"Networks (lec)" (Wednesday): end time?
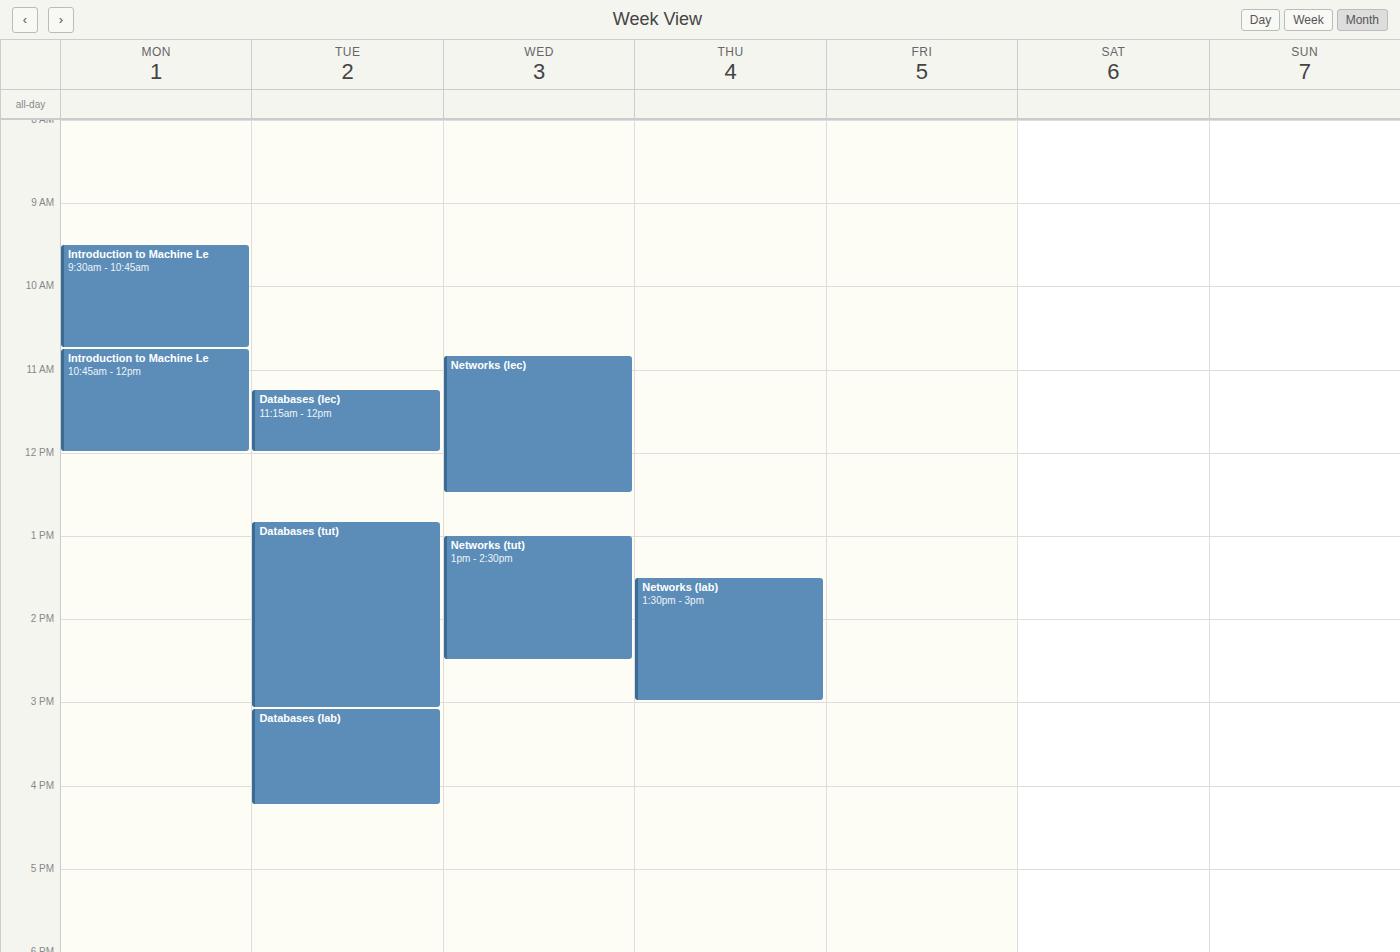
12:30 PM